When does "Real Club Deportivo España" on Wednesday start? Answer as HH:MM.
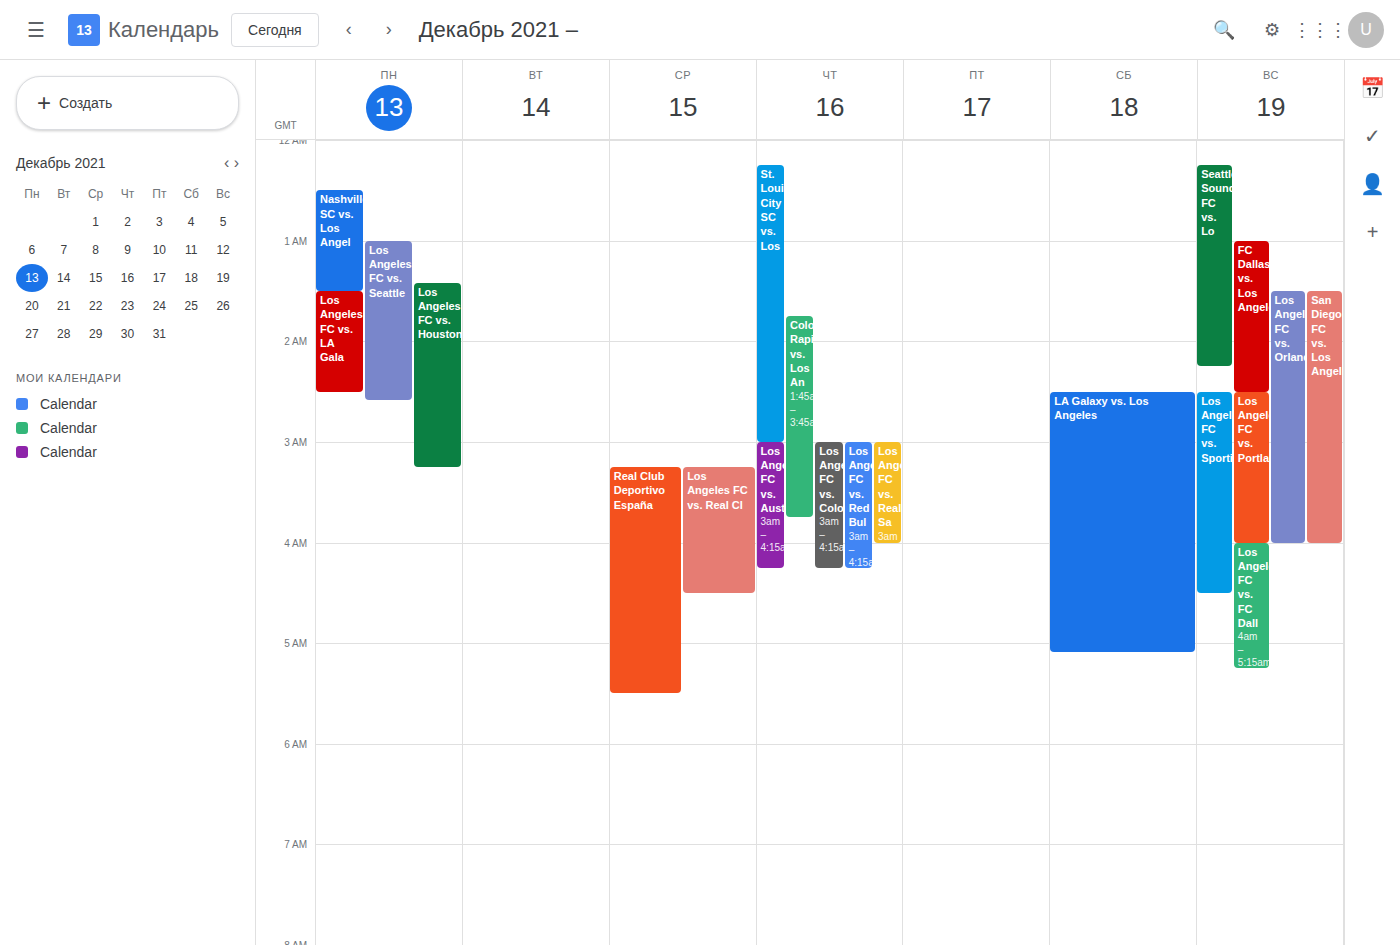
03:15